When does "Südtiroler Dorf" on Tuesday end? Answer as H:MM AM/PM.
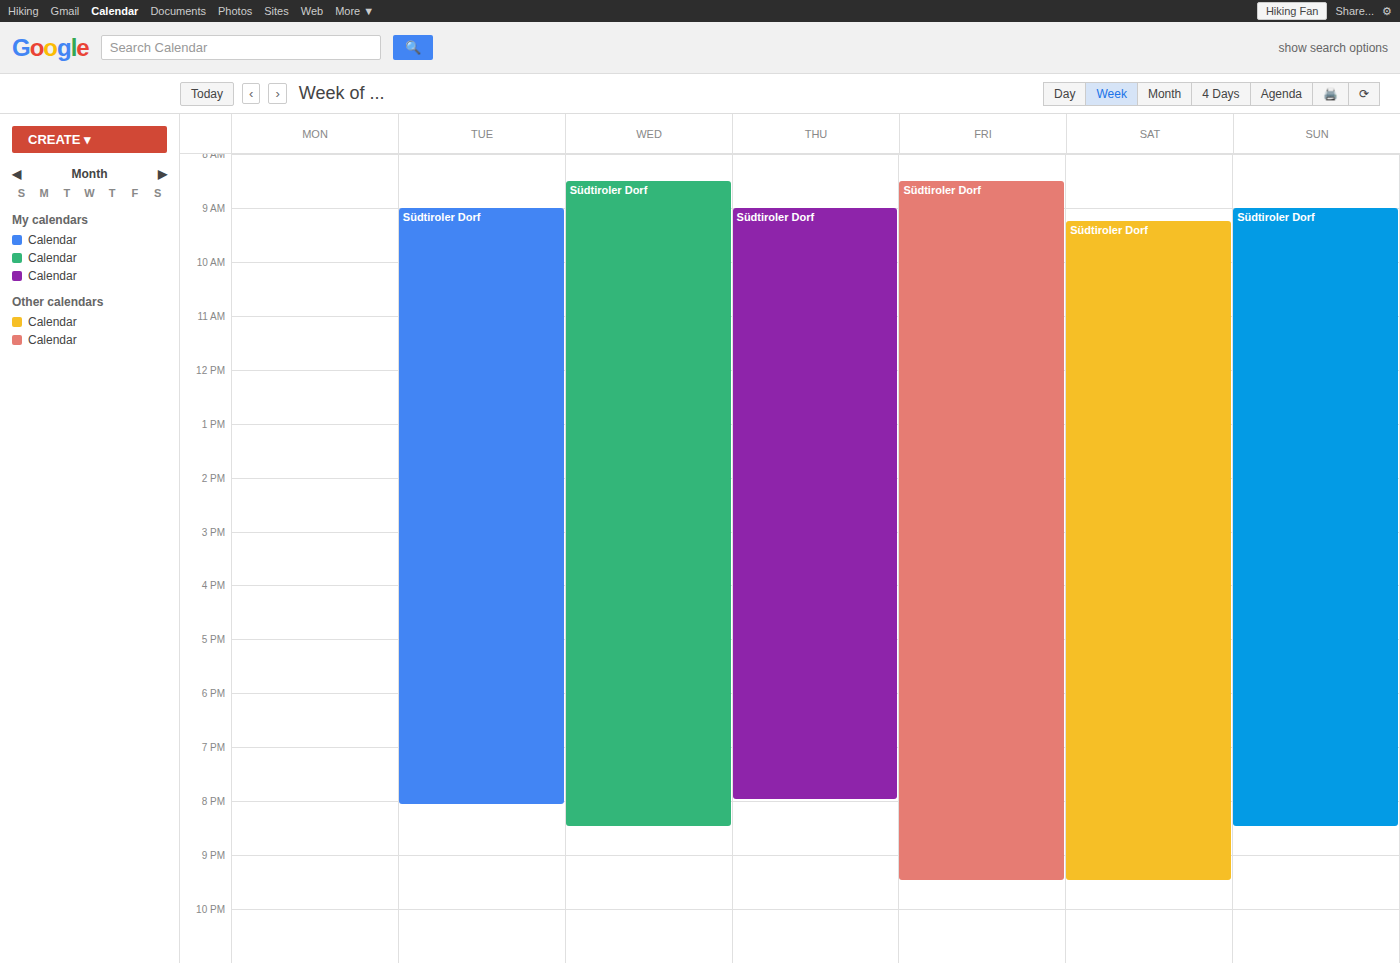
8:05 PM